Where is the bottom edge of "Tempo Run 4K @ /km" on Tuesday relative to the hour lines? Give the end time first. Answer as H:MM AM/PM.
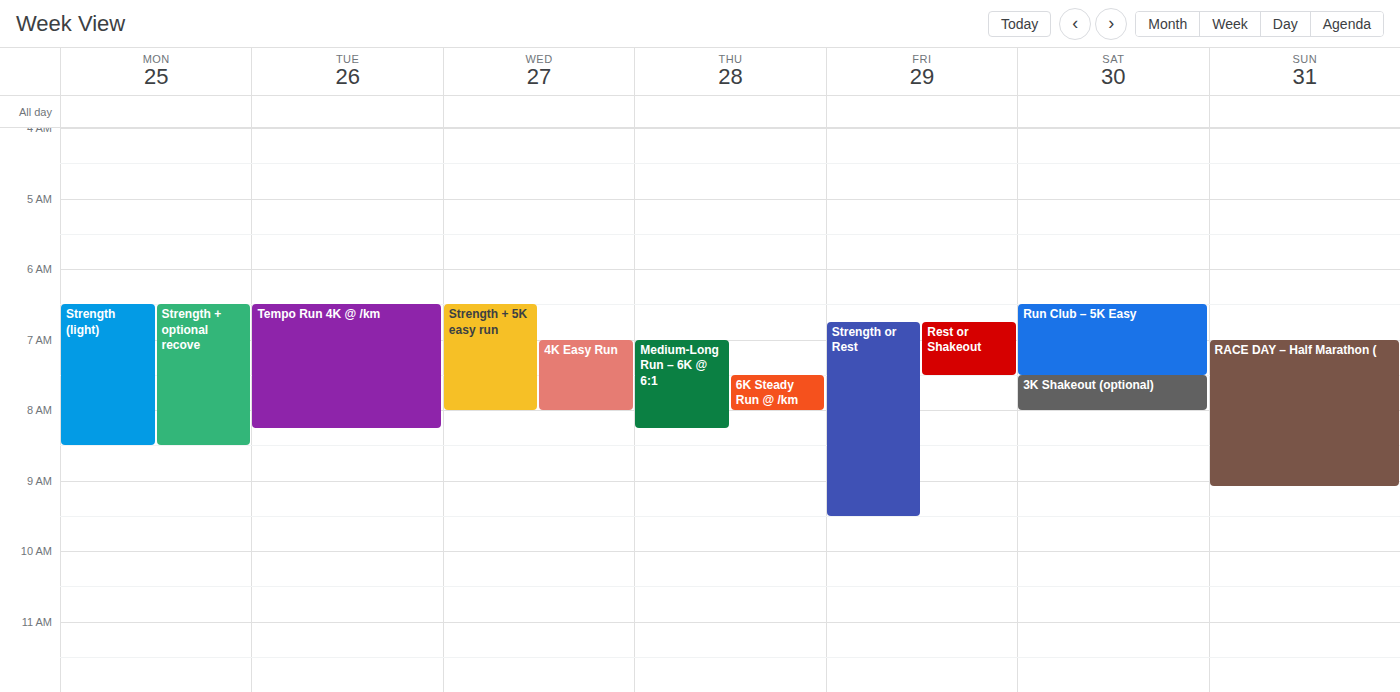
8:15 AM -- neither: a quarter of the way from the 8 AM line to the 9 AM line.